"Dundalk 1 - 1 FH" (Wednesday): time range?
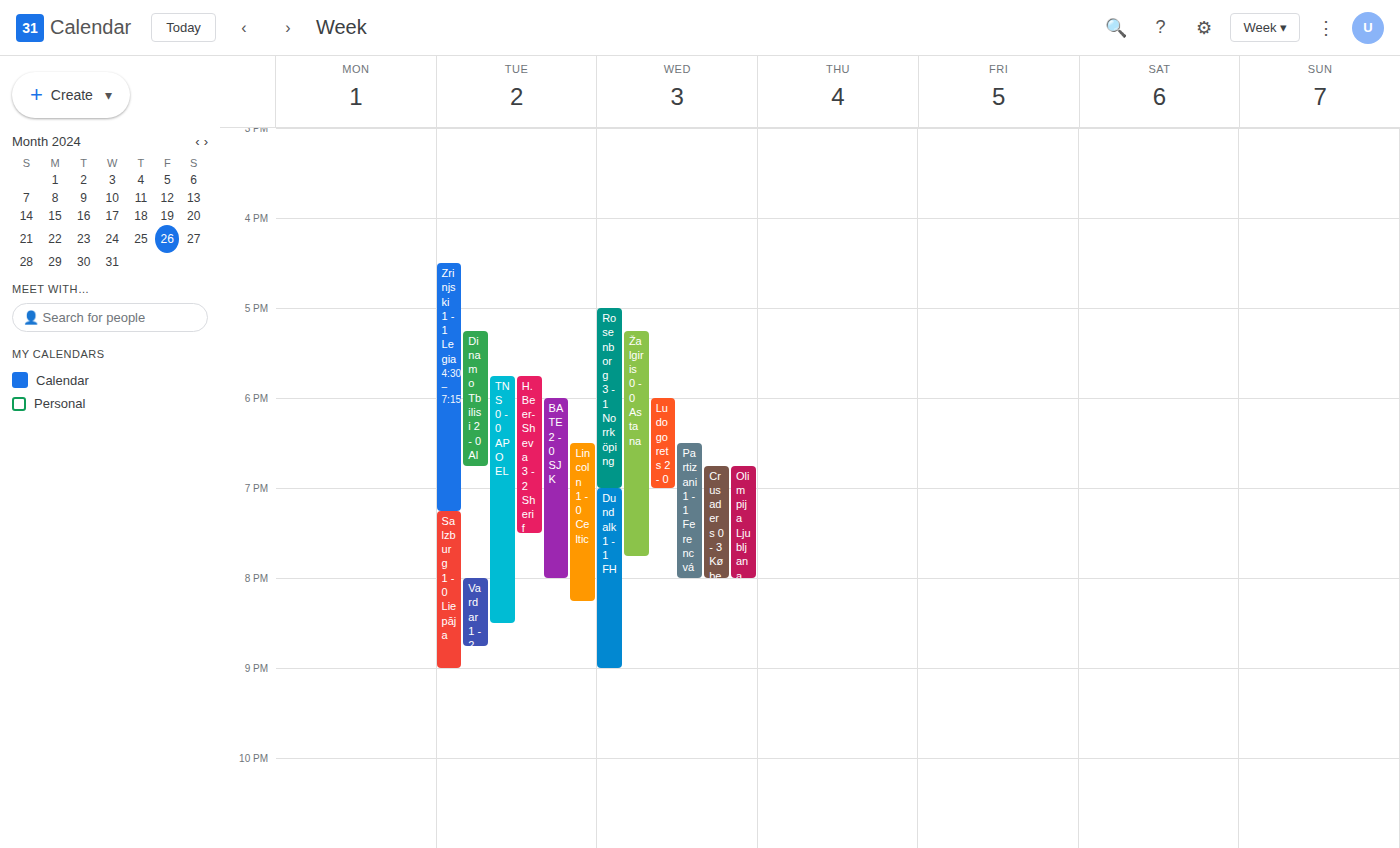
7:00 PM to 9:00 PM